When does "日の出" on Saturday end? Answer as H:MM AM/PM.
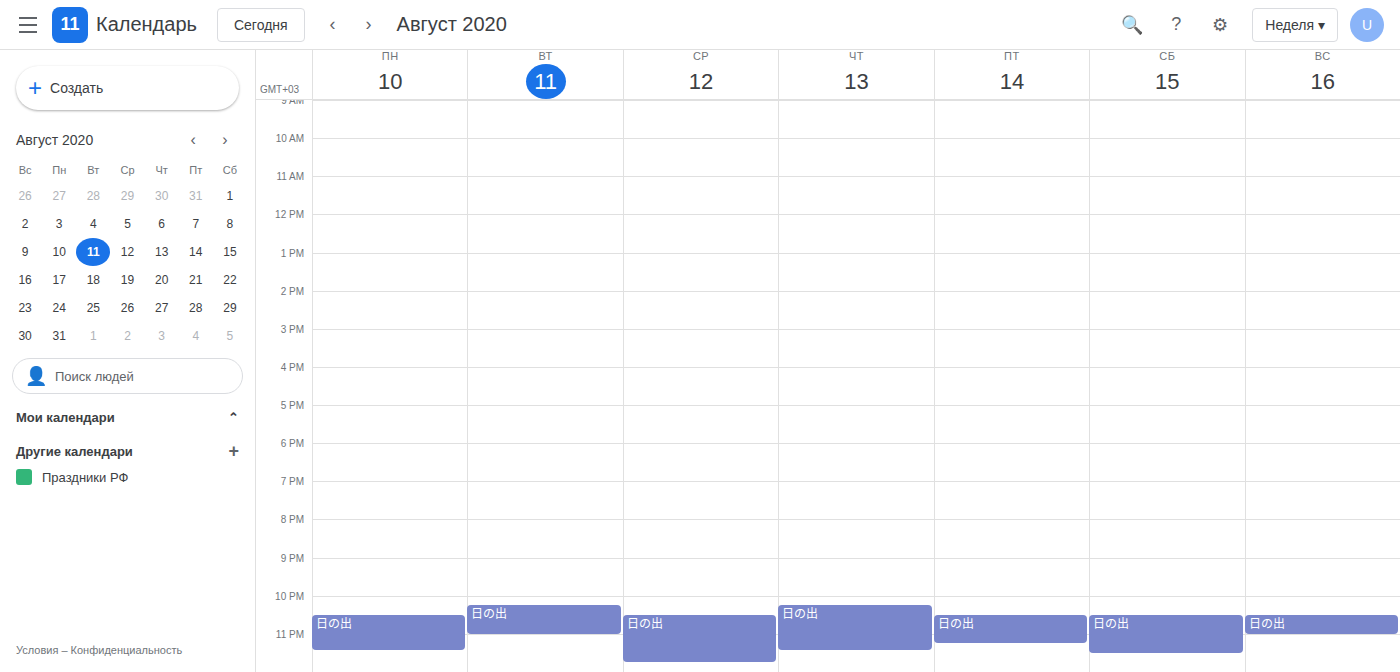
11:30 PM